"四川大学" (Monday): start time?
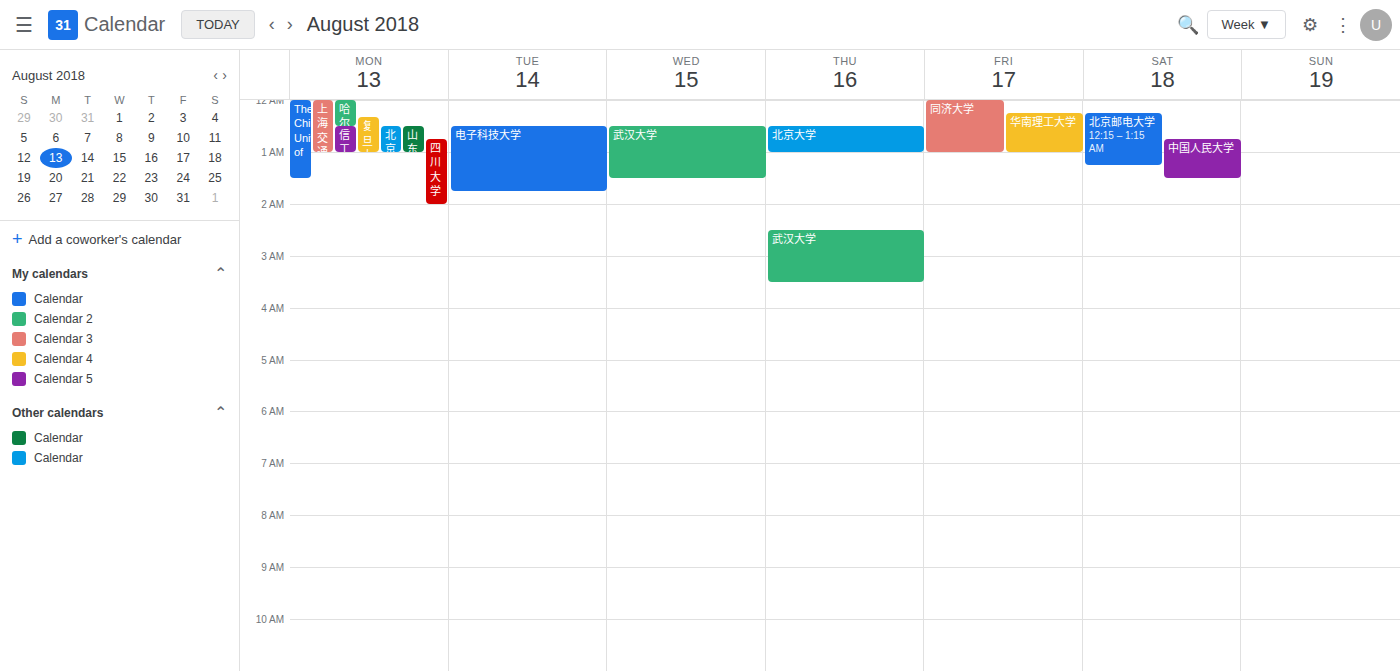
12:45 AM